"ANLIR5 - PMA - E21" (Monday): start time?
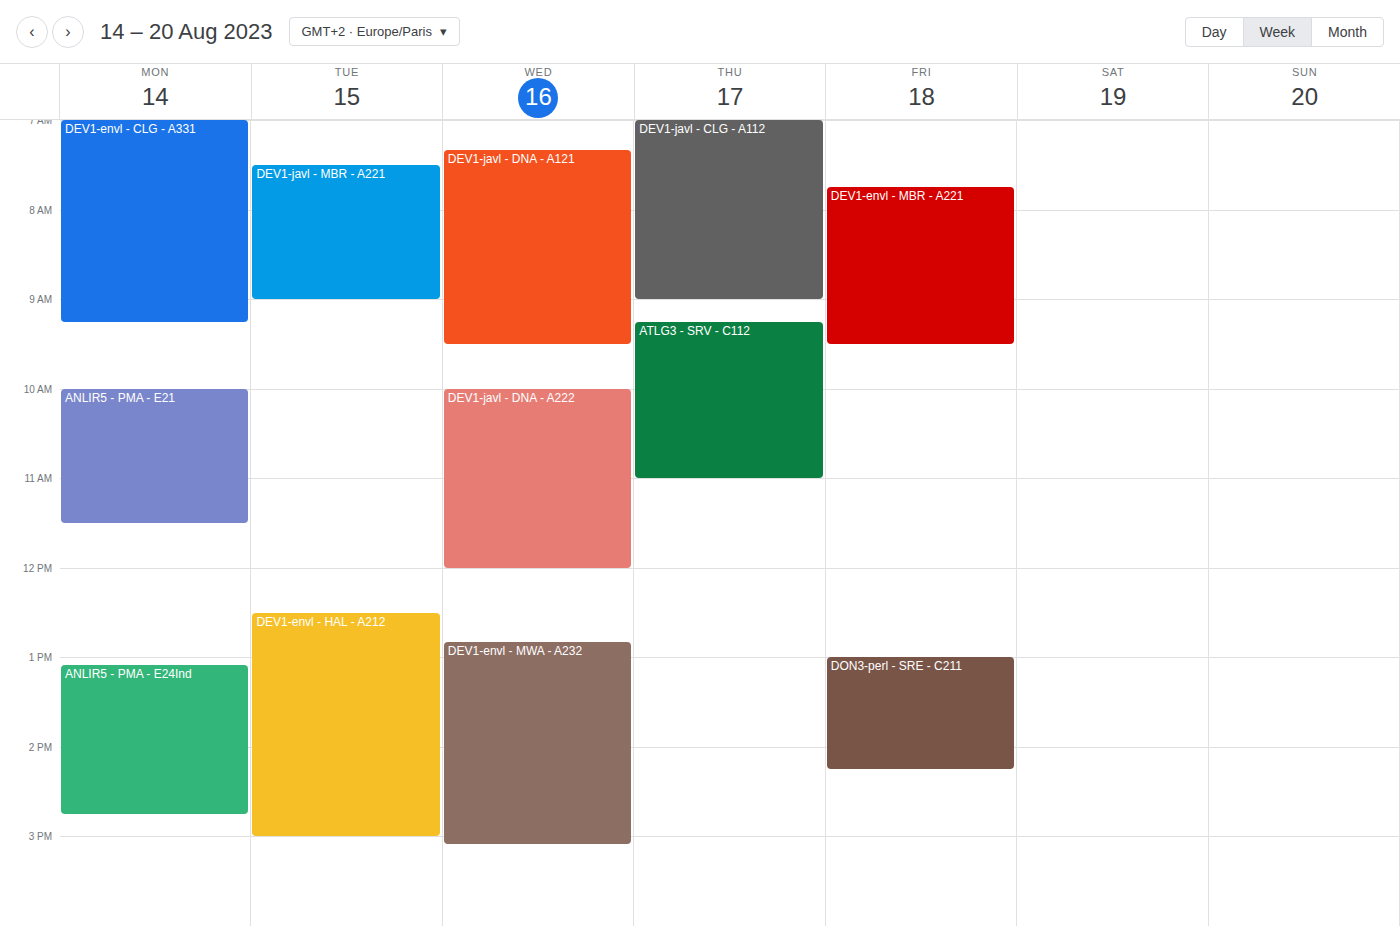
10:00 AM